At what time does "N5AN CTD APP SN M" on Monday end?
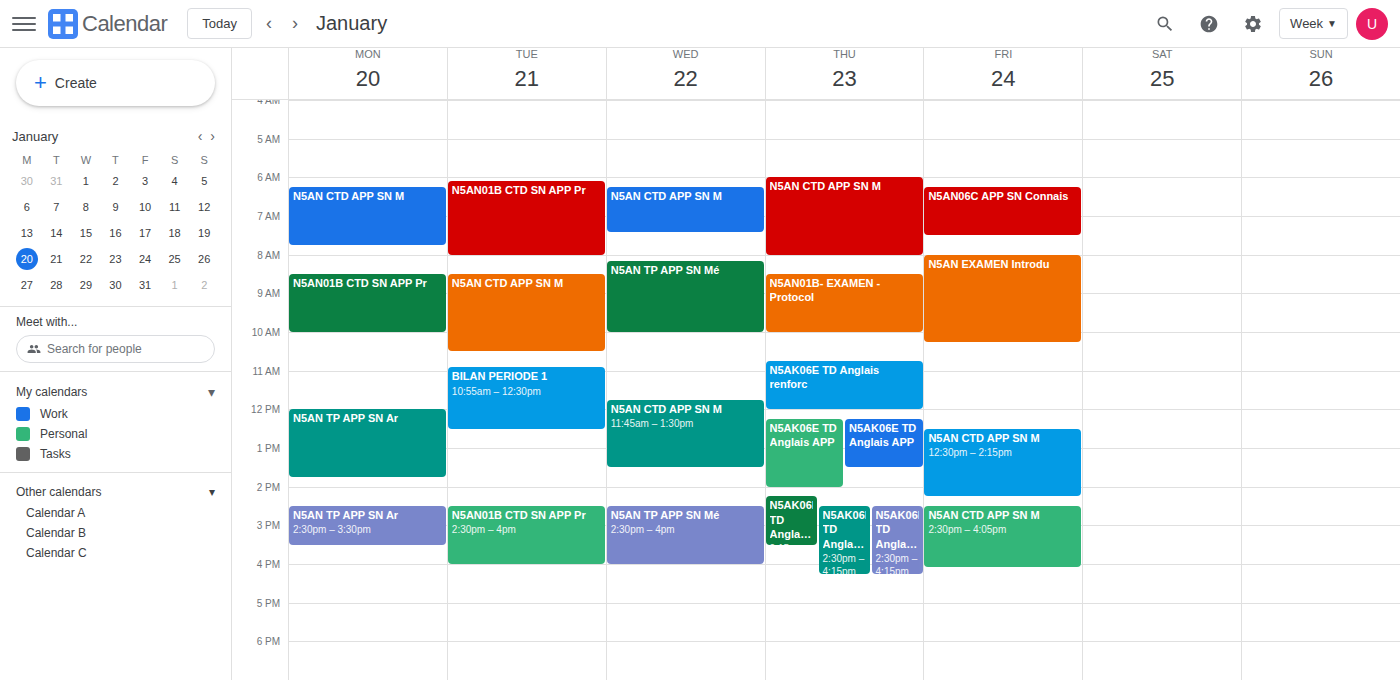
7:45 AM